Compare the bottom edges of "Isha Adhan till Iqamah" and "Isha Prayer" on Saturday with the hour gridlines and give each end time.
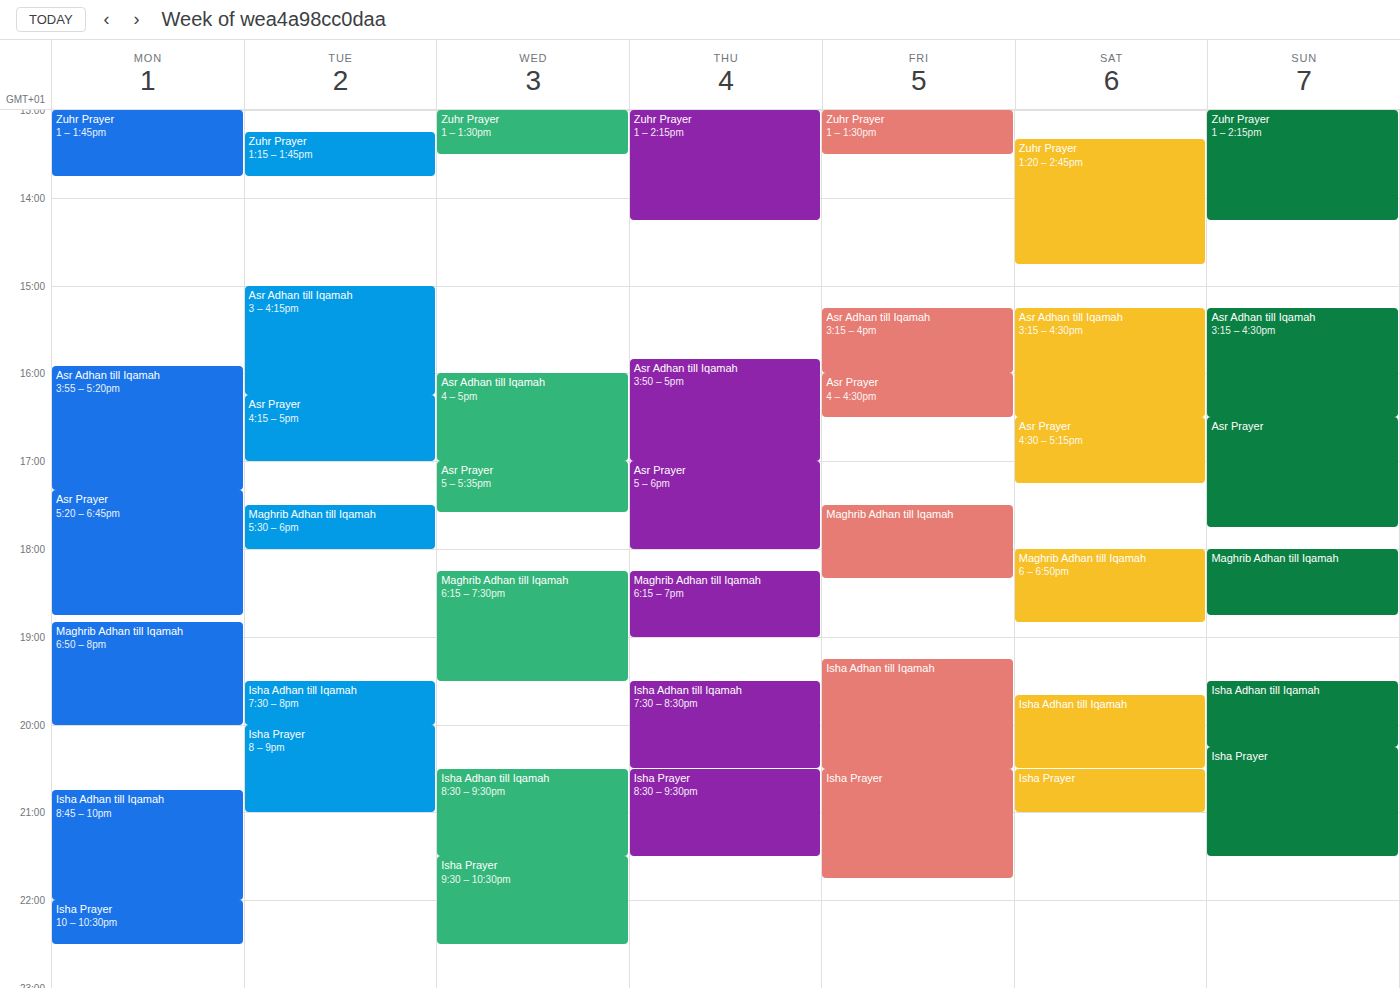
"Isha Adhan till Iqamah": 8:30 PM, halfway between the 8 PM and 9 PM lines. "Isha Prayer": 9:00 PM, exactly on the 9 PM line.